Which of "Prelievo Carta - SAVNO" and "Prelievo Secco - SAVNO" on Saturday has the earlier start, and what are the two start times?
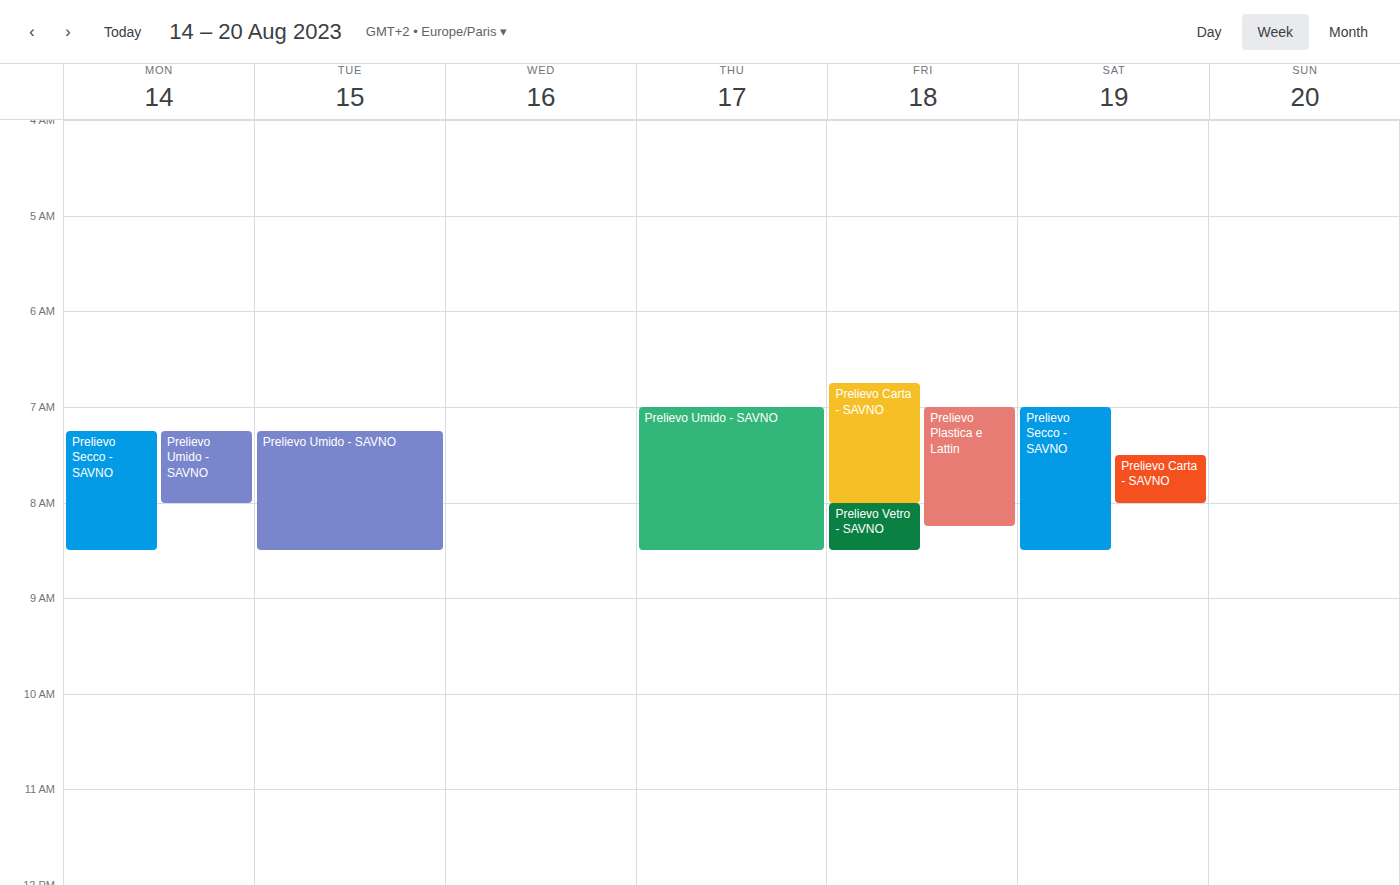
"Prelievo Secco - SAVNO" 7:00 AM; "Prelievo Carta - SAVNO" 7:30 AM.